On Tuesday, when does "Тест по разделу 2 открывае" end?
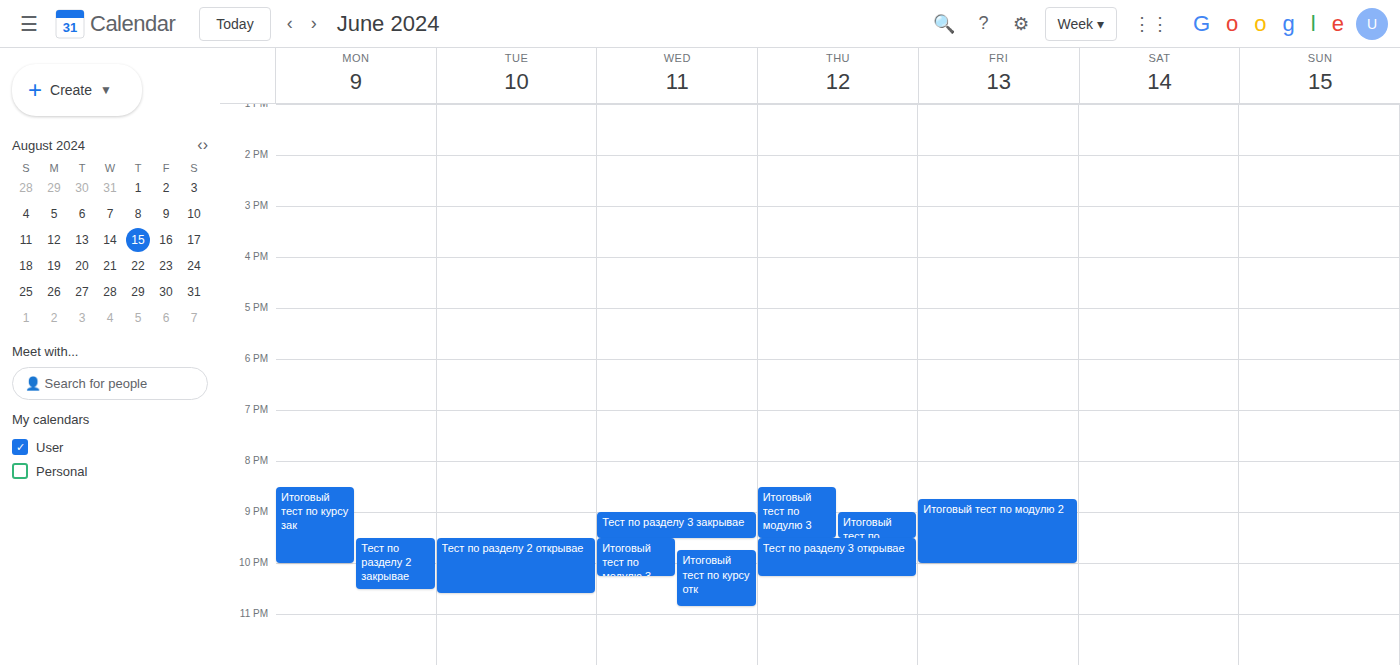
10:35 PM